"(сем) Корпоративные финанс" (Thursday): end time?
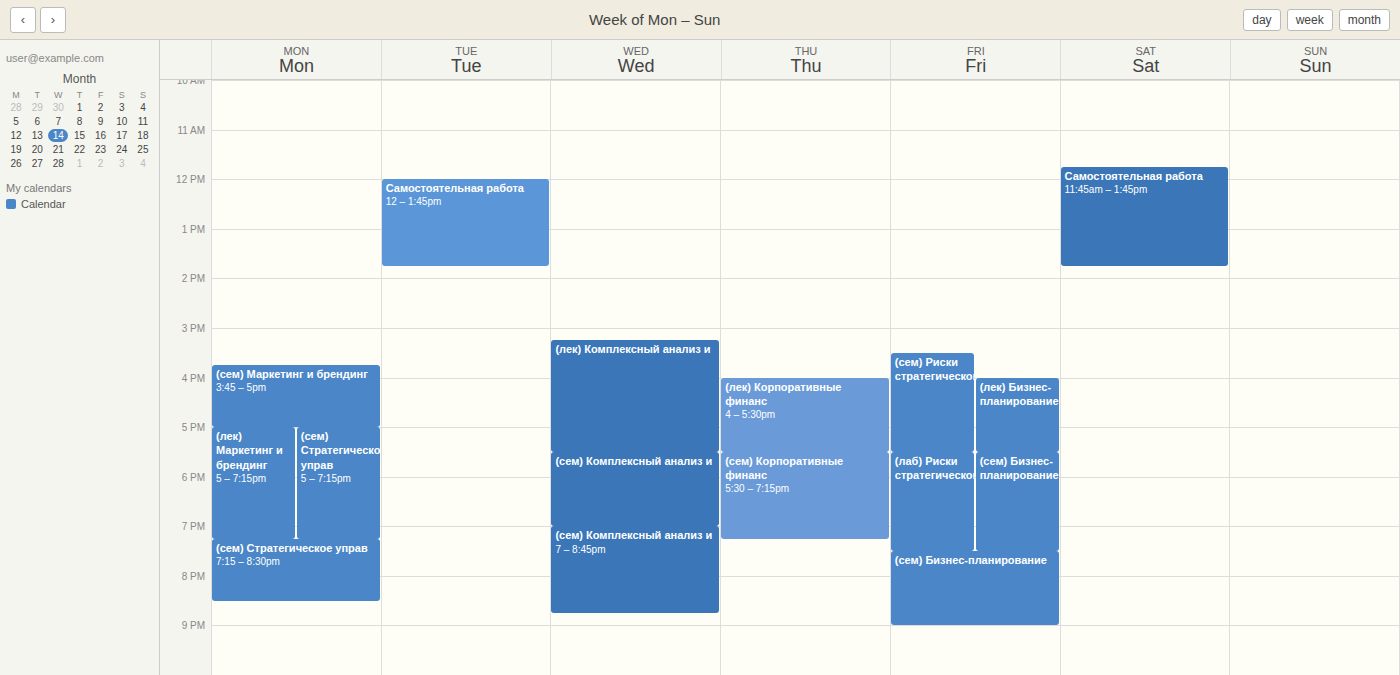
7:15 PM